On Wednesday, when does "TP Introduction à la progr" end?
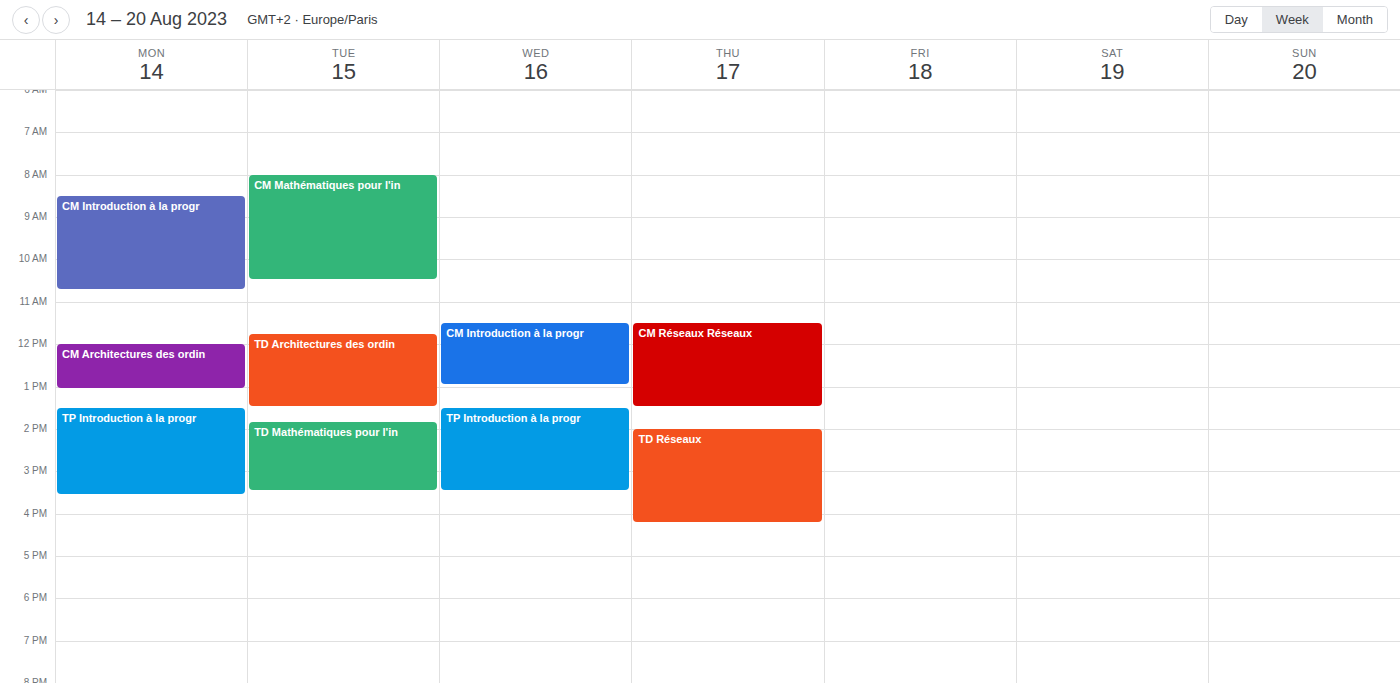
3:30 PM